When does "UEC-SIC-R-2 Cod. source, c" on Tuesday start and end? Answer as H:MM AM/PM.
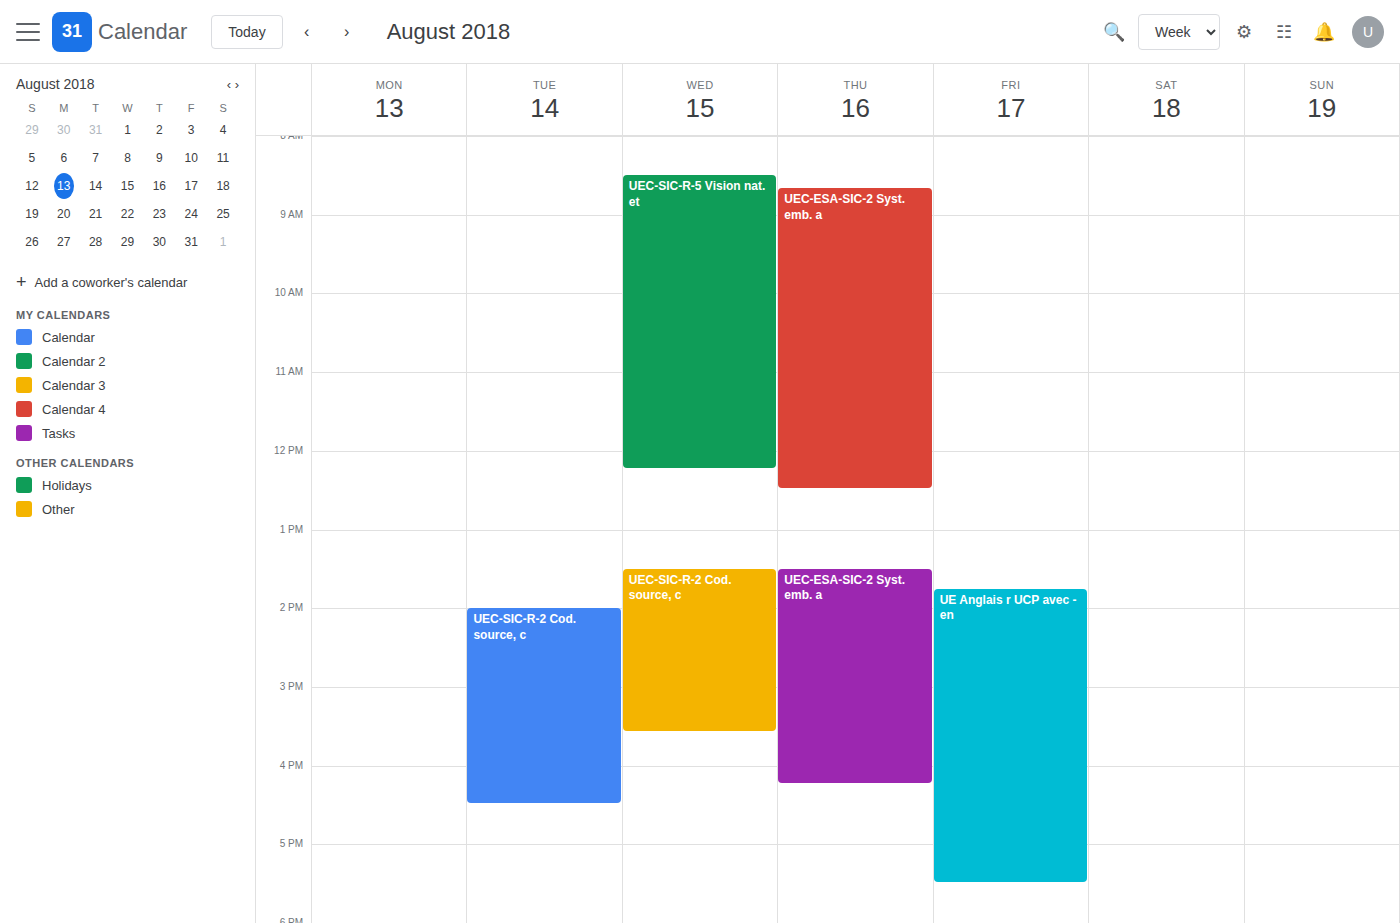
2:00 PM to 4:30 PM